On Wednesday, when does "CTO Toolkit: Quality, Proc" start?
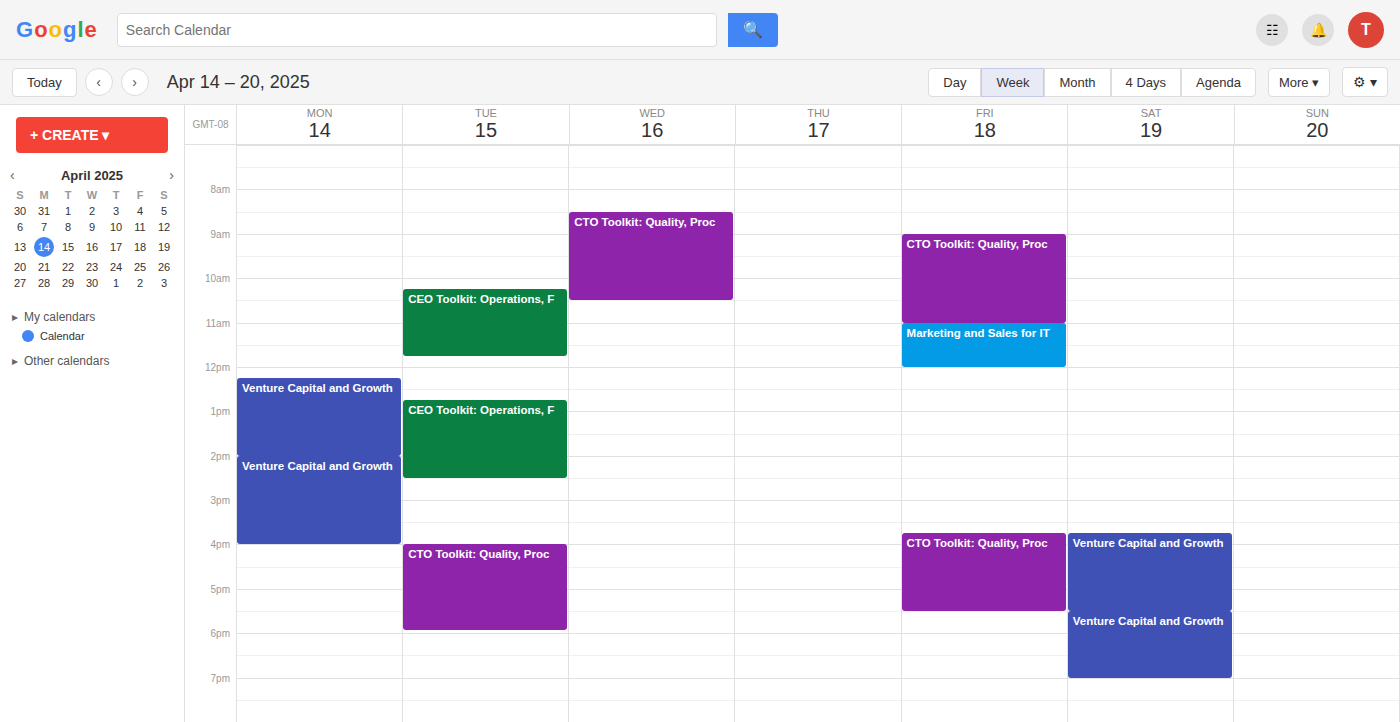
8:30 AM